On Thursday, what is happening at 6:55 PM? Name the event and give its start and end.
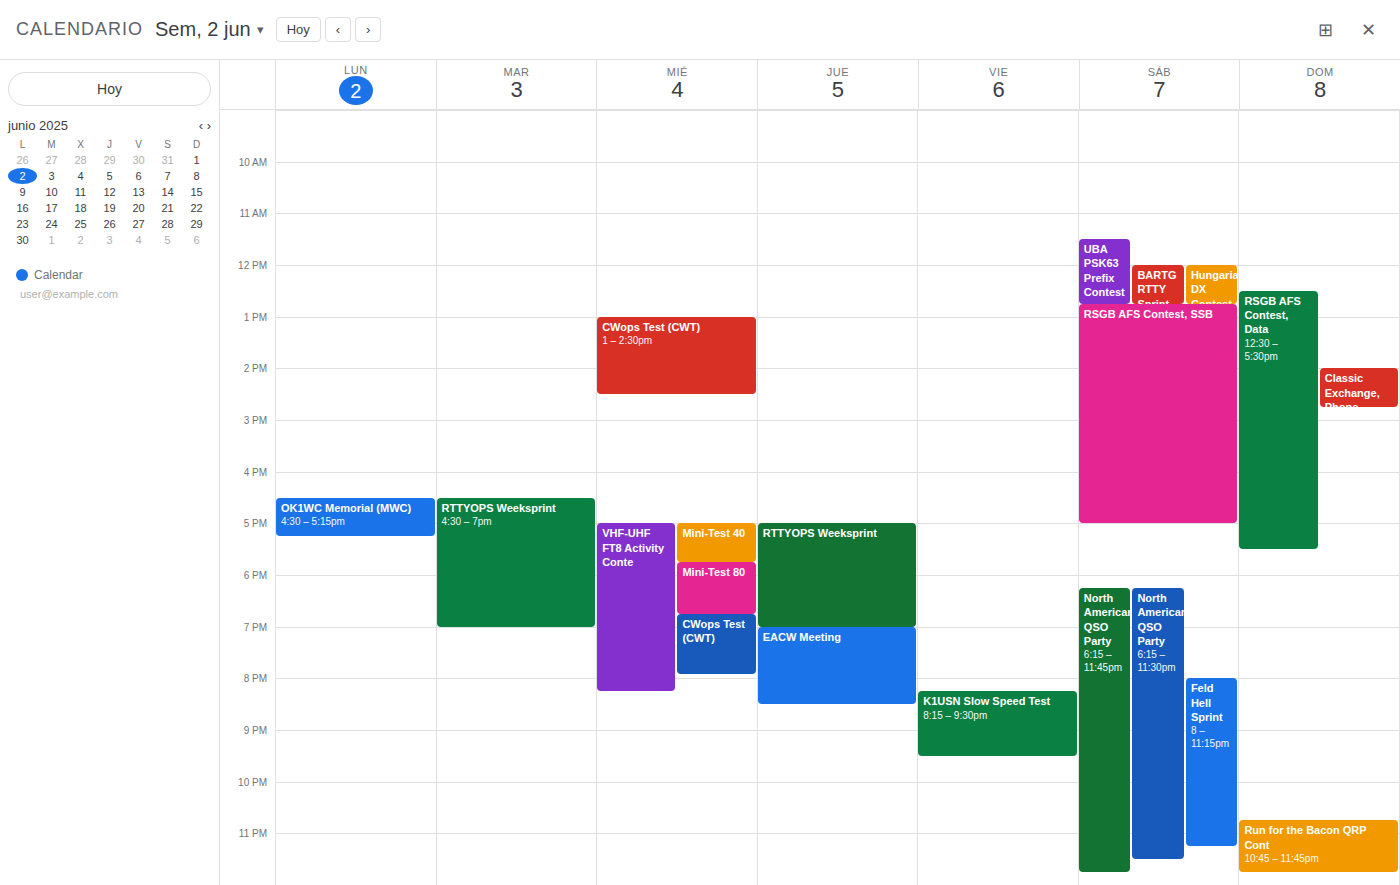
"RTTYOPS Weeksprint", 5:00 PM to 7:00 PM